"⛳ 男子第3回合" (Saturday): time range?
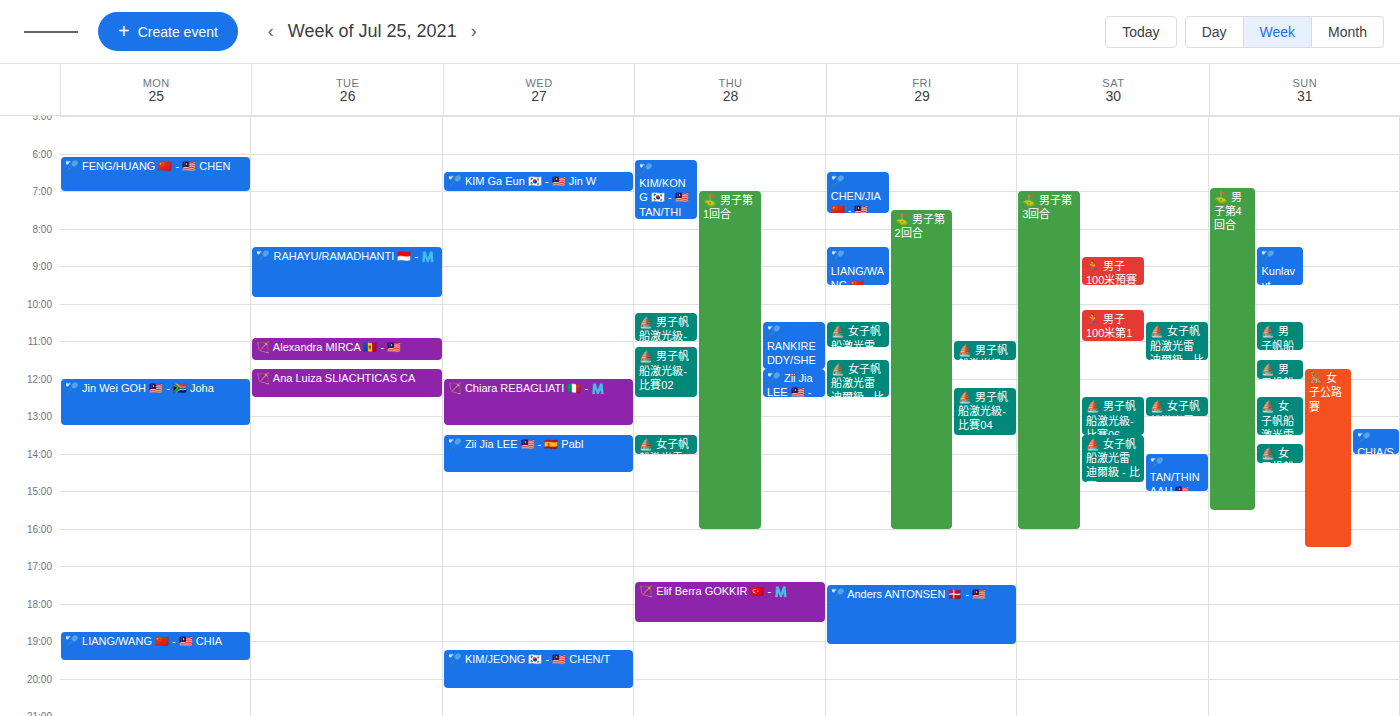
07:00 to 16:00